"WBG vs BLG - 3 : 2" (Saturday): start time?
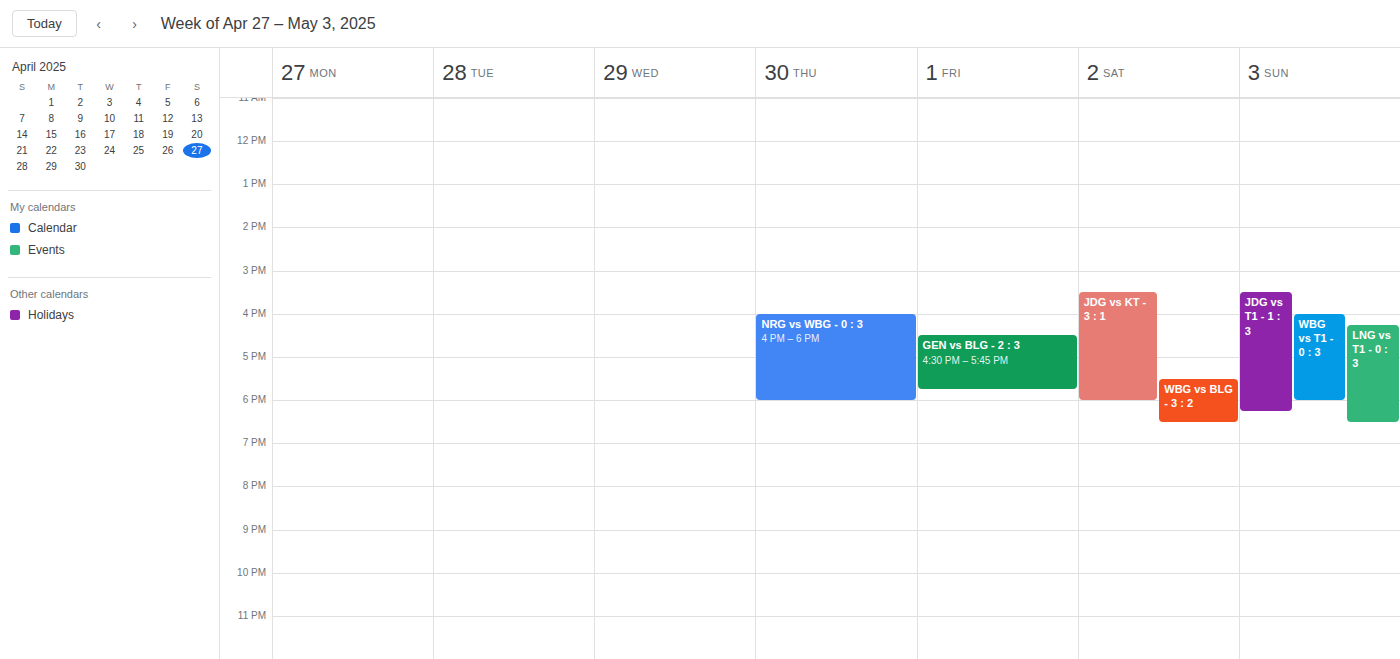
5:30 PM